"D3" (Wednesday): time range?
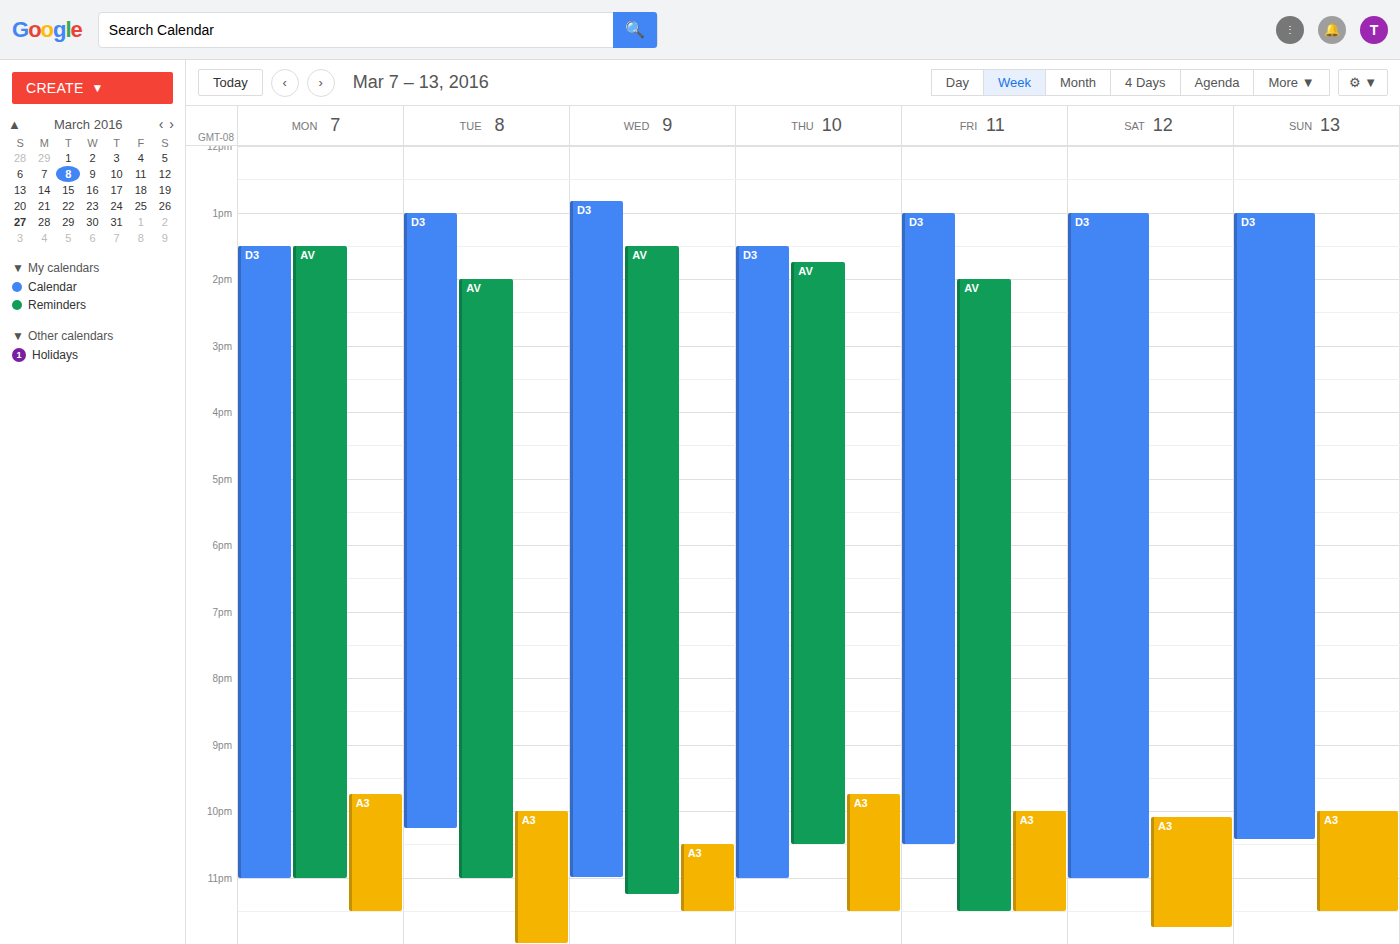
12:50 PM to 11:00 PM